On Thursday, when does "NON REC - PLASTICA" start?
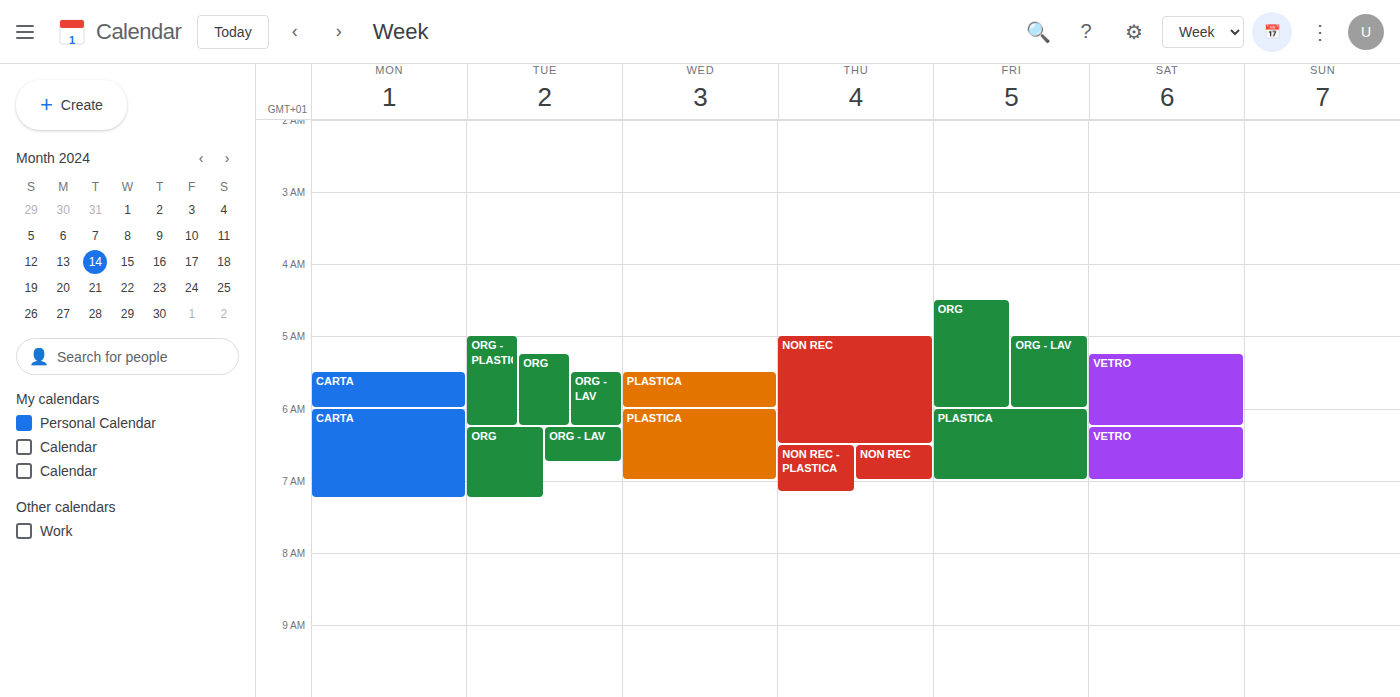
06:30